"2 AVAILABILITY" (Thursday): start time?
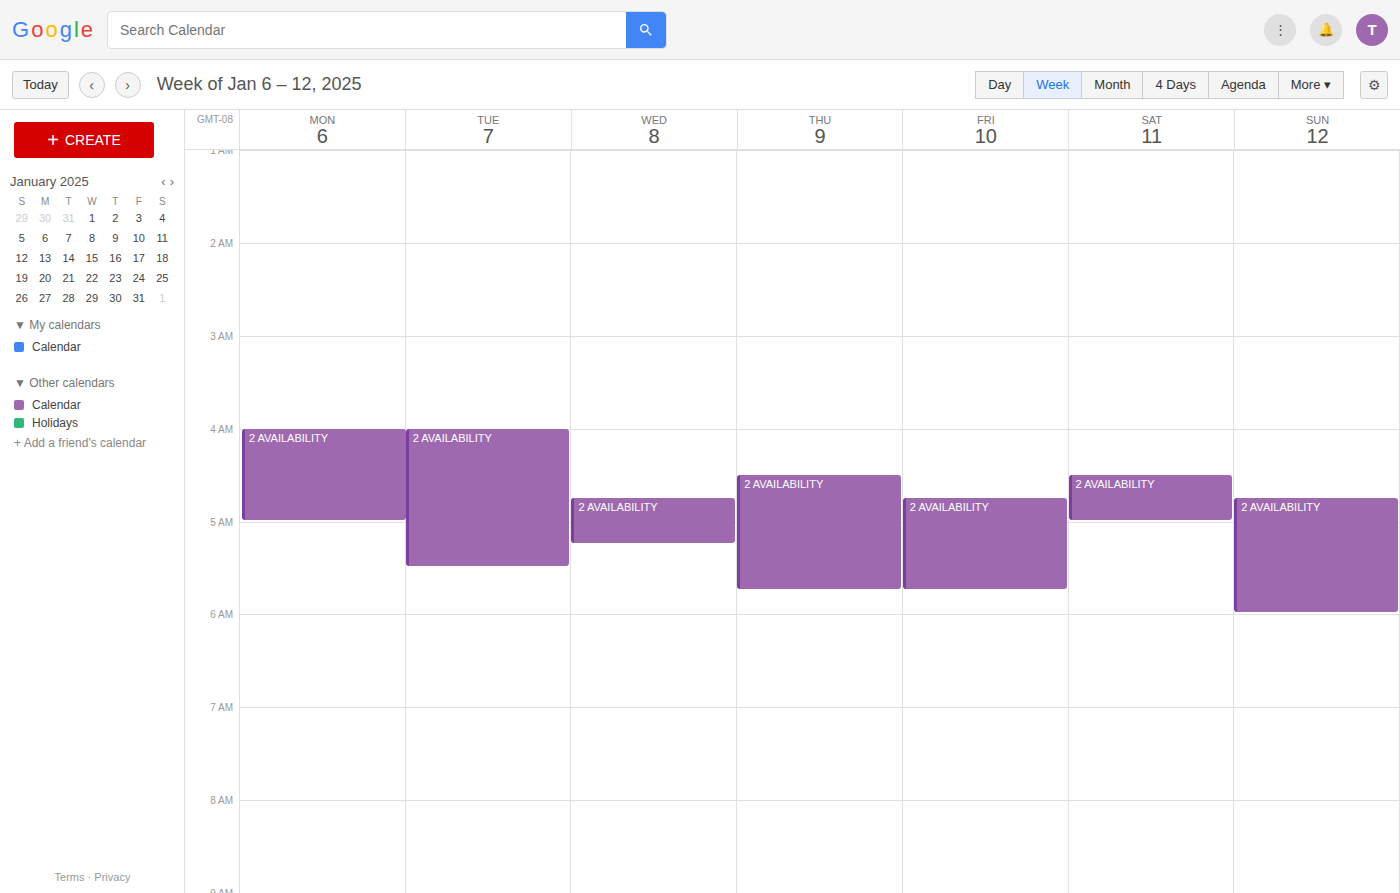
4:30 AM